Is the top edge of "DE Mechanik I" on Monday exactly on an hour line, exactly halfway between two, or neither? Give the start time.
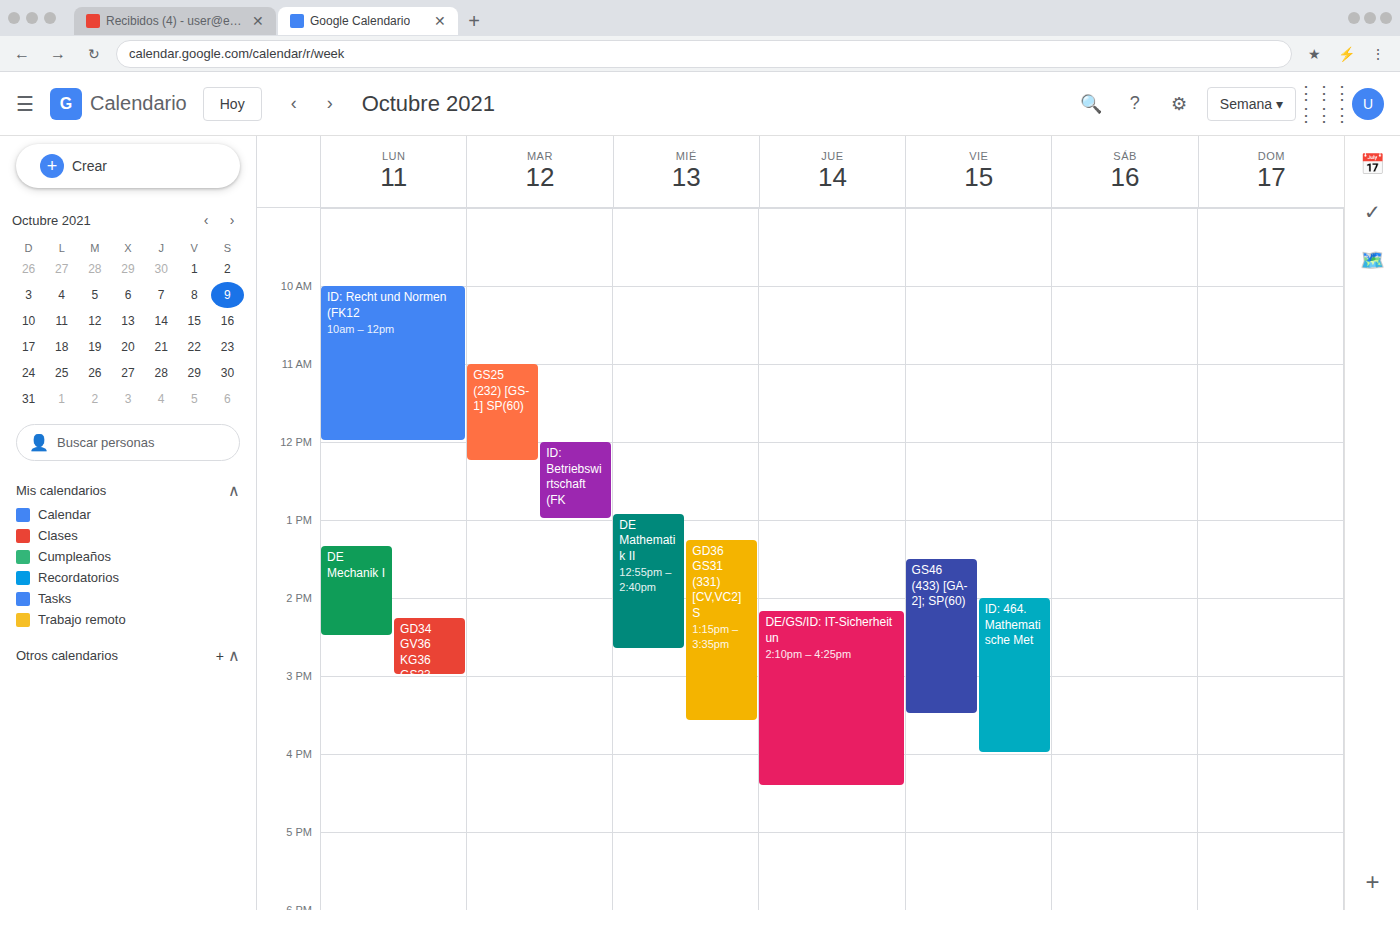
1:20 PM -- neither: 20 minutes below the 1 PM line and 40 minutes above the 2 PM line.